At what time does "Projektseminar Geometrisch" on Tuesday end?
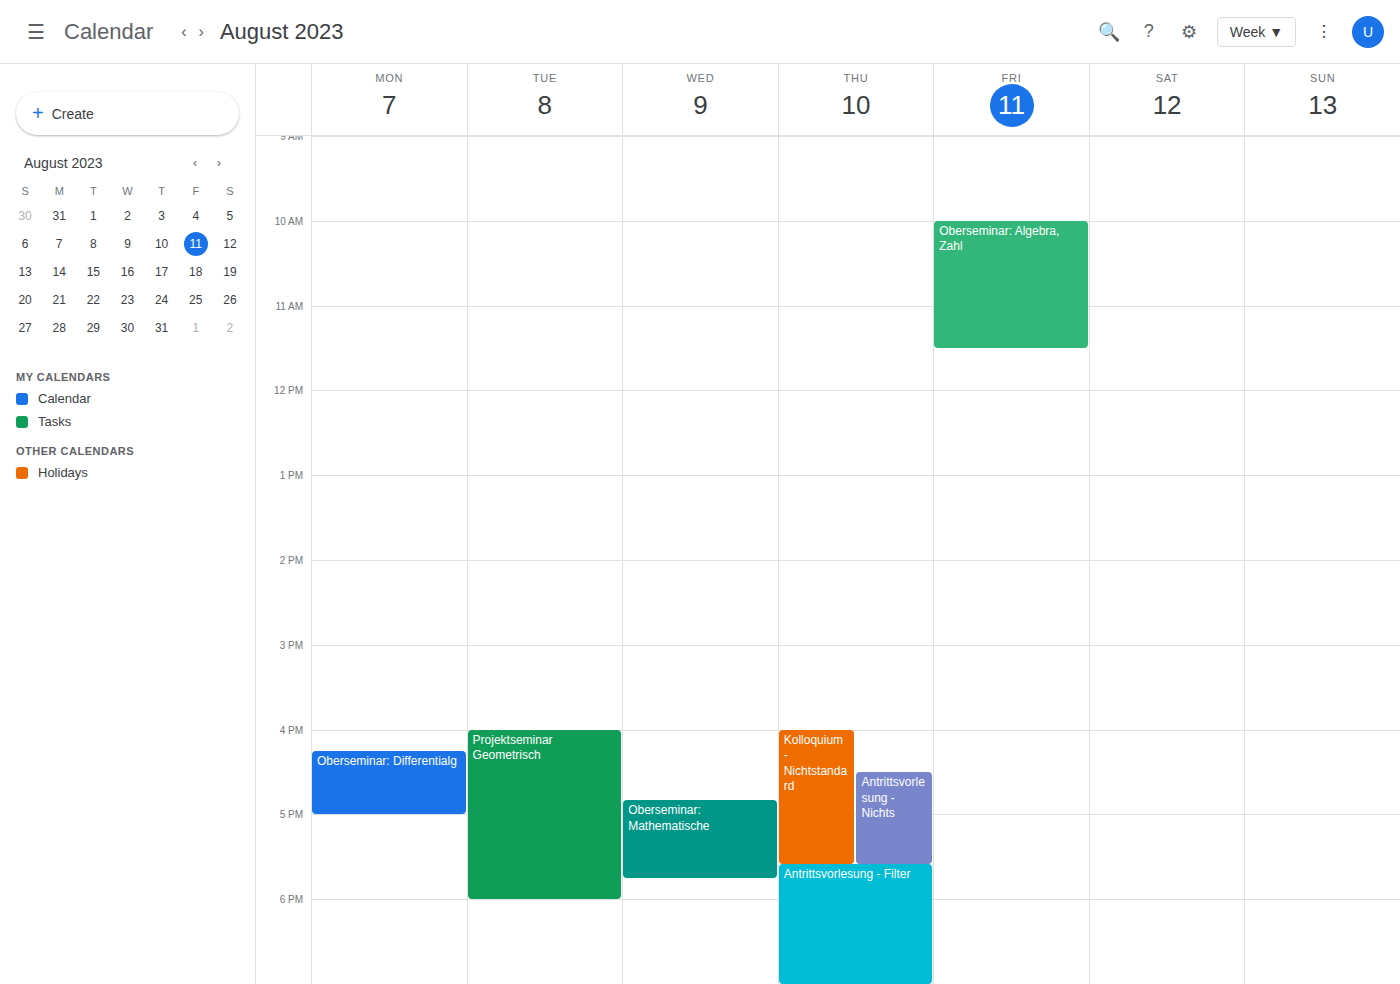
6:00 PM